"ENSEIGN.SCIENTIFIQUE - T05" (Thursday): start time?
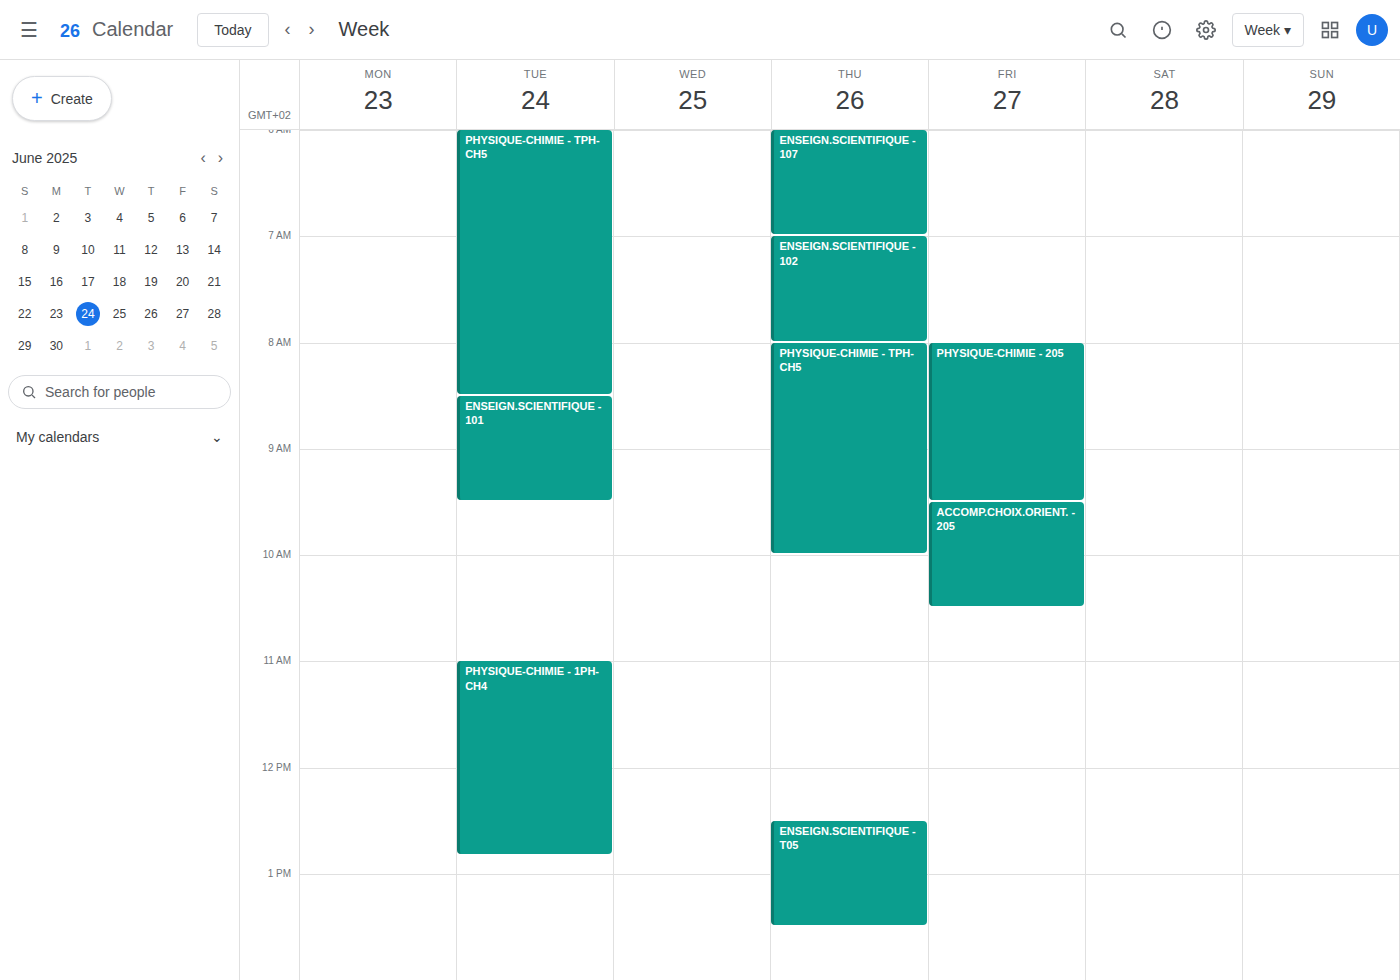
12:30 PM